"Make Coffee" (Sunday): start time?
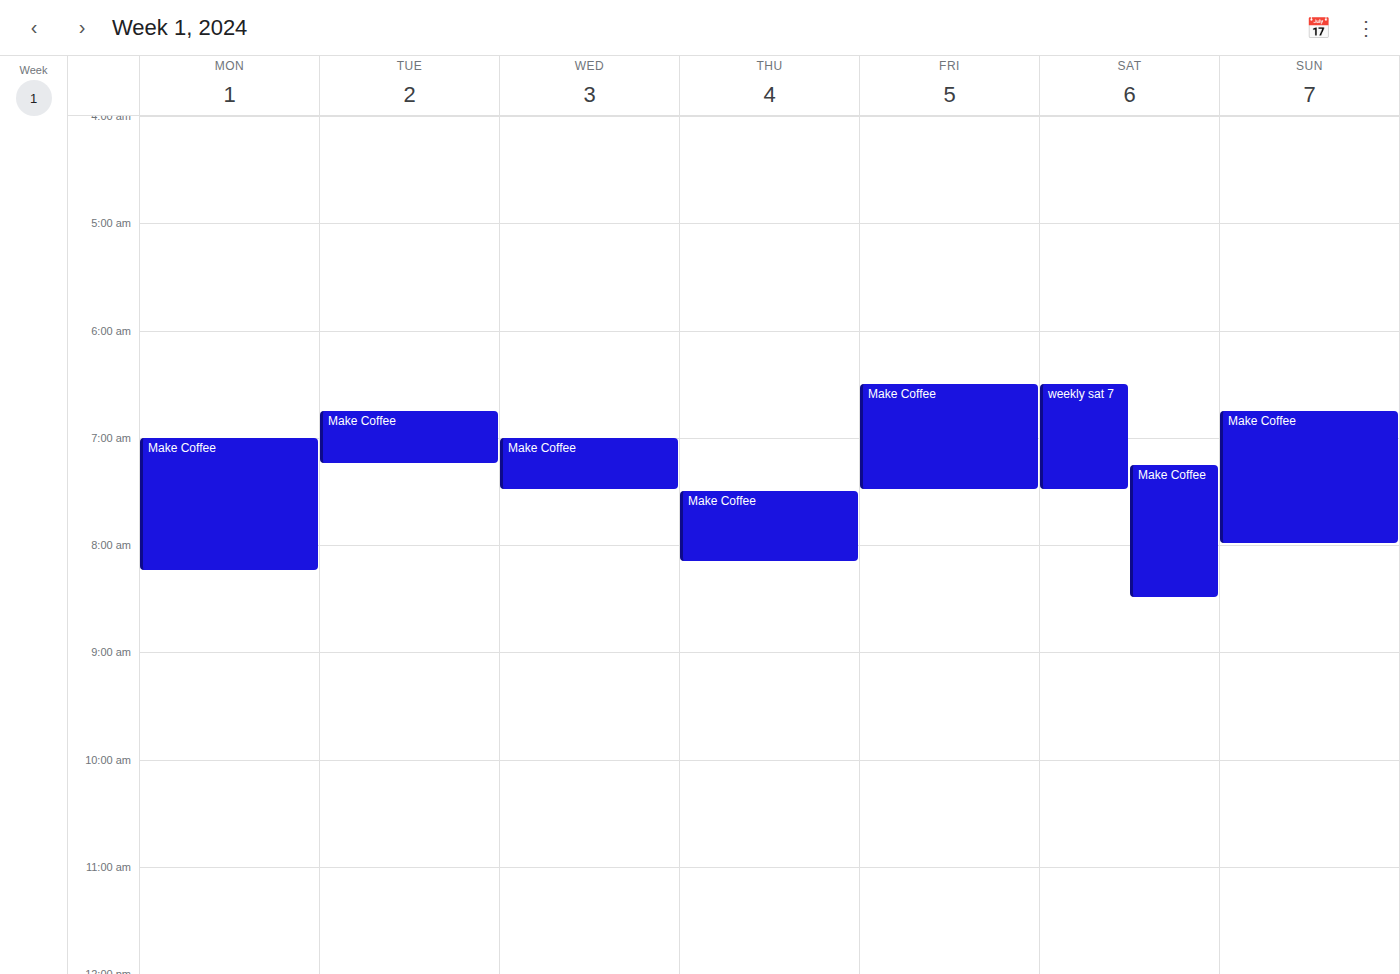
6:45 AM